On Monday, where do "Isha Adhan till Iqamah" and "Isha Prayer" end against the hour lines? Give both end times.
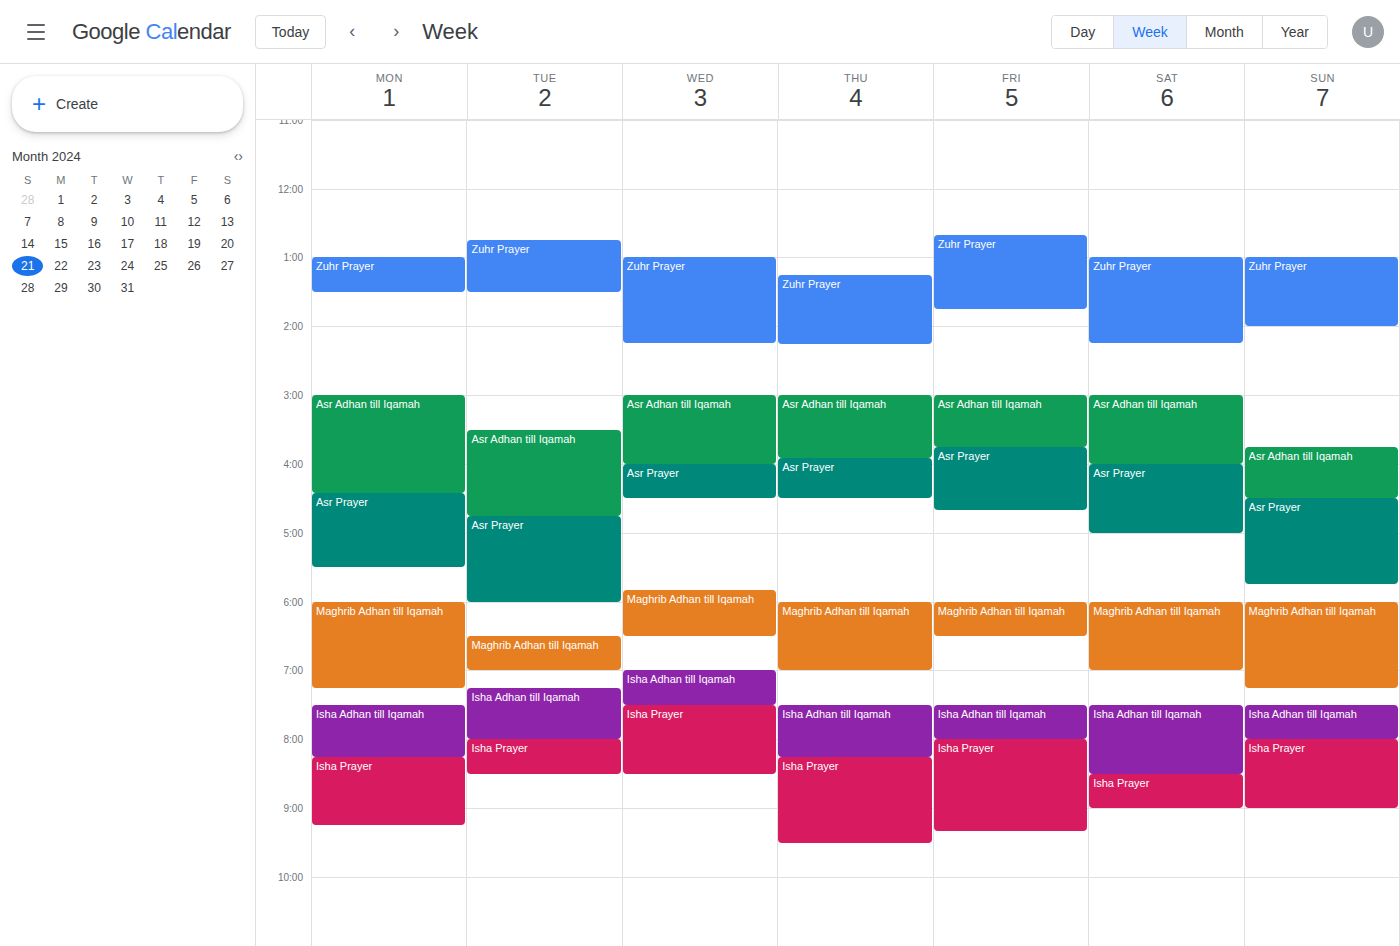
"Isha Adhan till Iqamah": 8:15 PM, neither: a quarter of the way from the 8 PM line to the 9 PM line. "Isha Prayer": 9:15 PM, neither: a quarter of the way from the 9 PM line to the 10 PM line.